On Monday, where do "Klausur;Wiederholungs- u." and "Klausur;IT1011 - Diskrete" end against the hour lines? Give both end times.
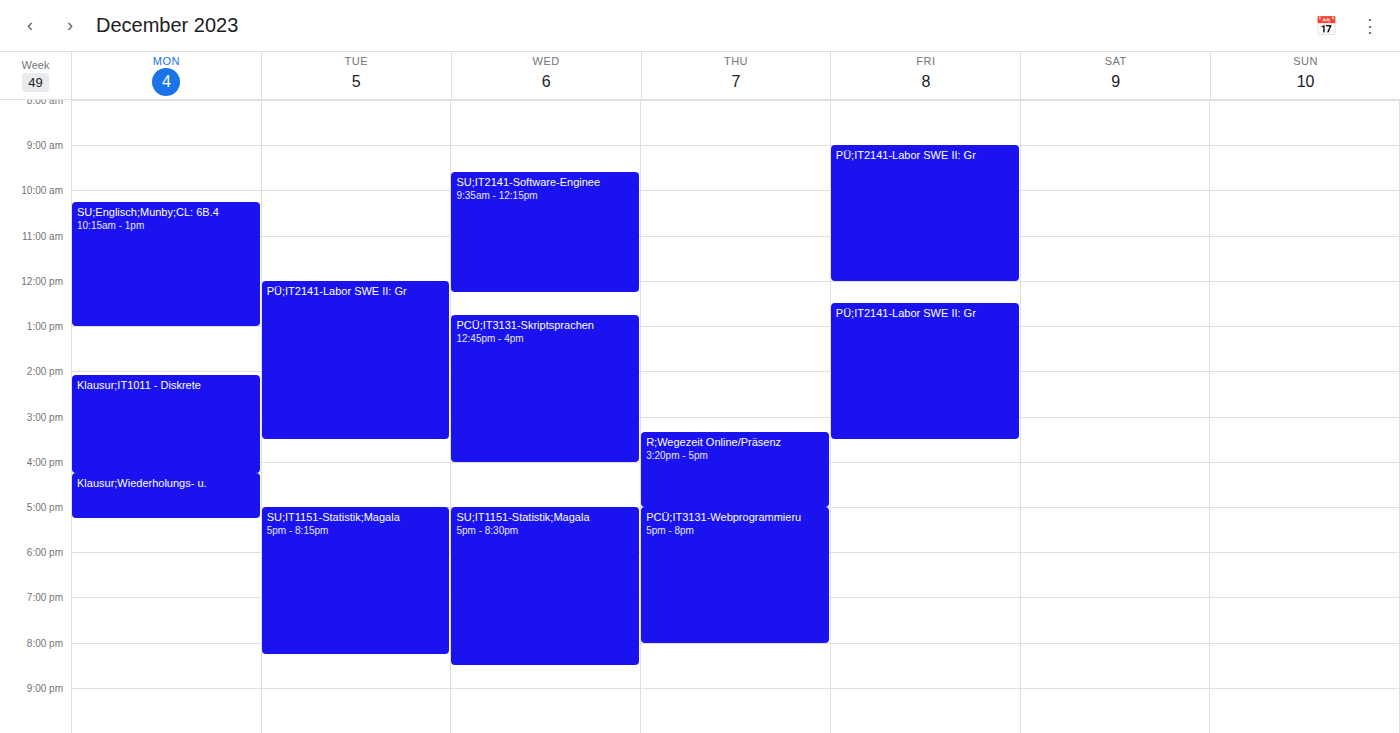
"Klausur;Wiederholungs- u.": 5:15 PM, neither: a quarter of the way from the 5 PM line to the 6 PM line. "Klausur;IT1011 - Diskrete": 4:15 PM, neither: a quarter of the way from the 4 PM line to the 5 PM line.